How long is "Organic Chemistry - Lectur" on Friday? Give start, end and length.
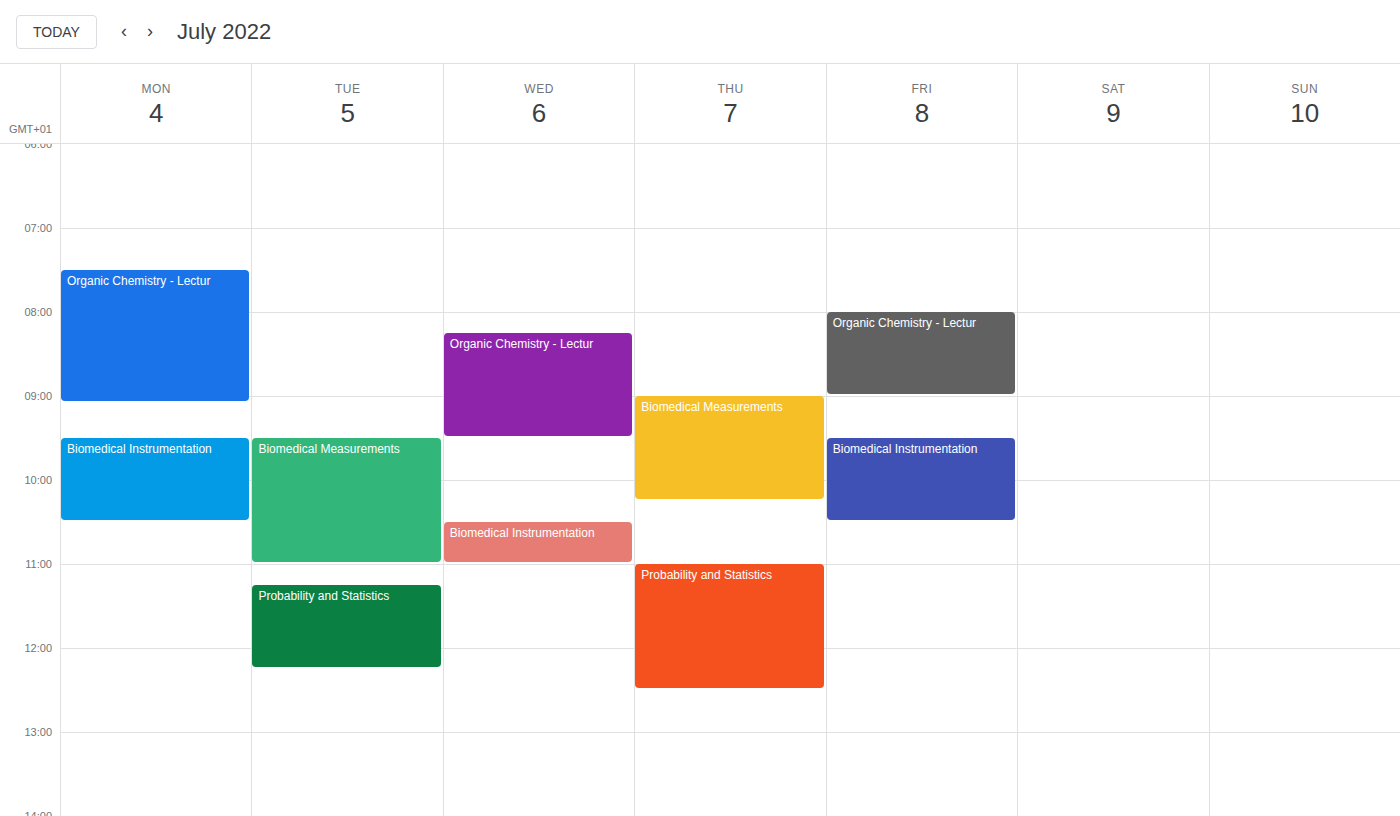
8:00 AM to 9:00 AM, 1 hour